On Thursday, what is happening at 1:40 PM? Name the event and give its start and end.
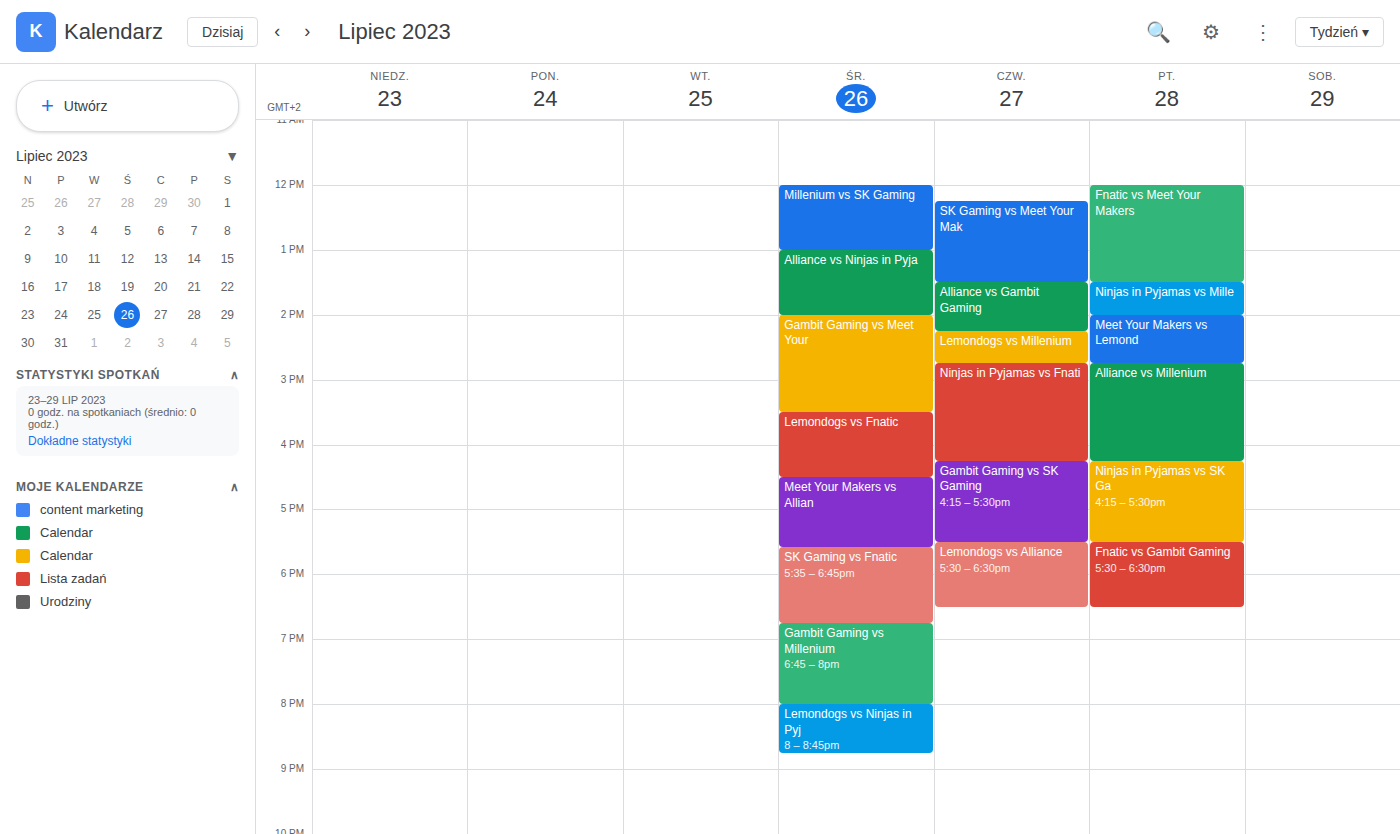
"Alliance vs Gambit Gaming", 1:30 PM to 2:15 PM